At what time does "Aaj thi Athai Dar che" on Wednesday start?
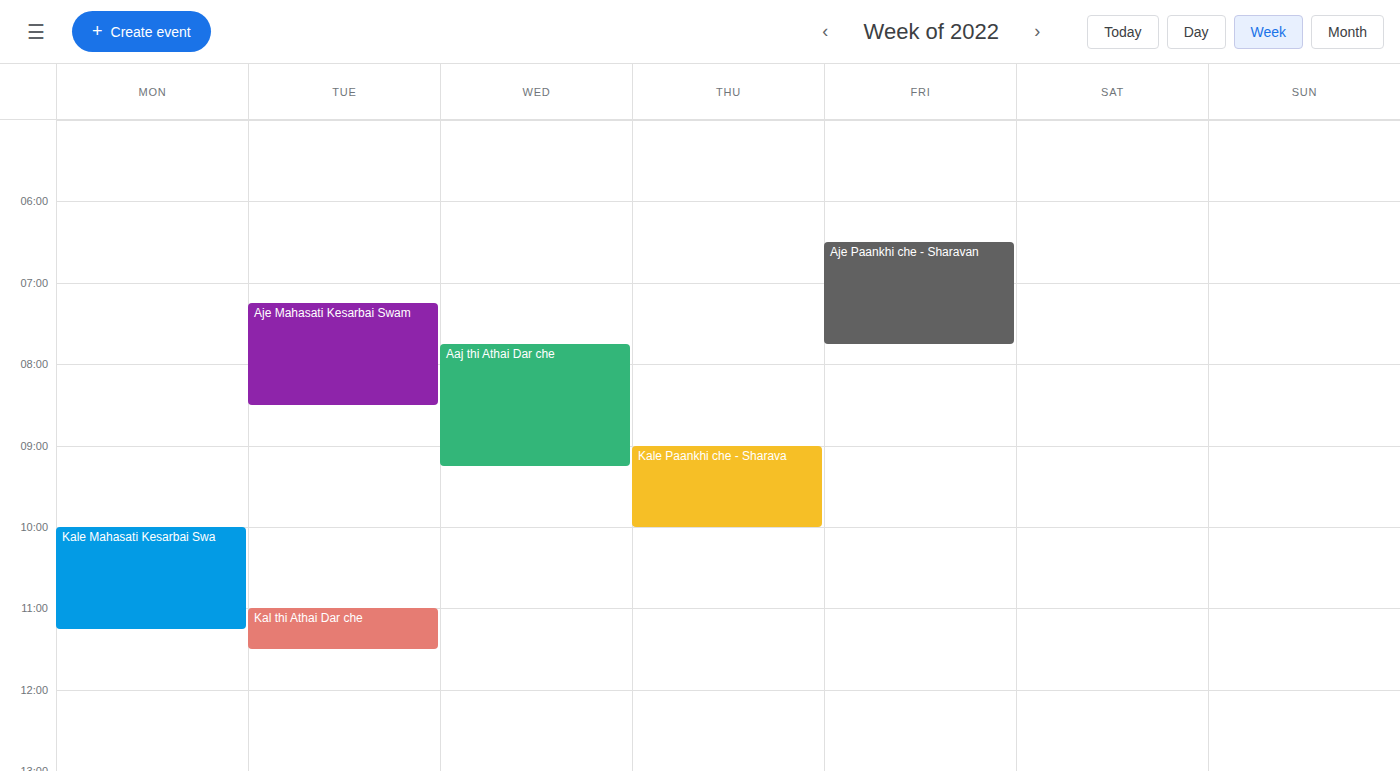
7:45 AM